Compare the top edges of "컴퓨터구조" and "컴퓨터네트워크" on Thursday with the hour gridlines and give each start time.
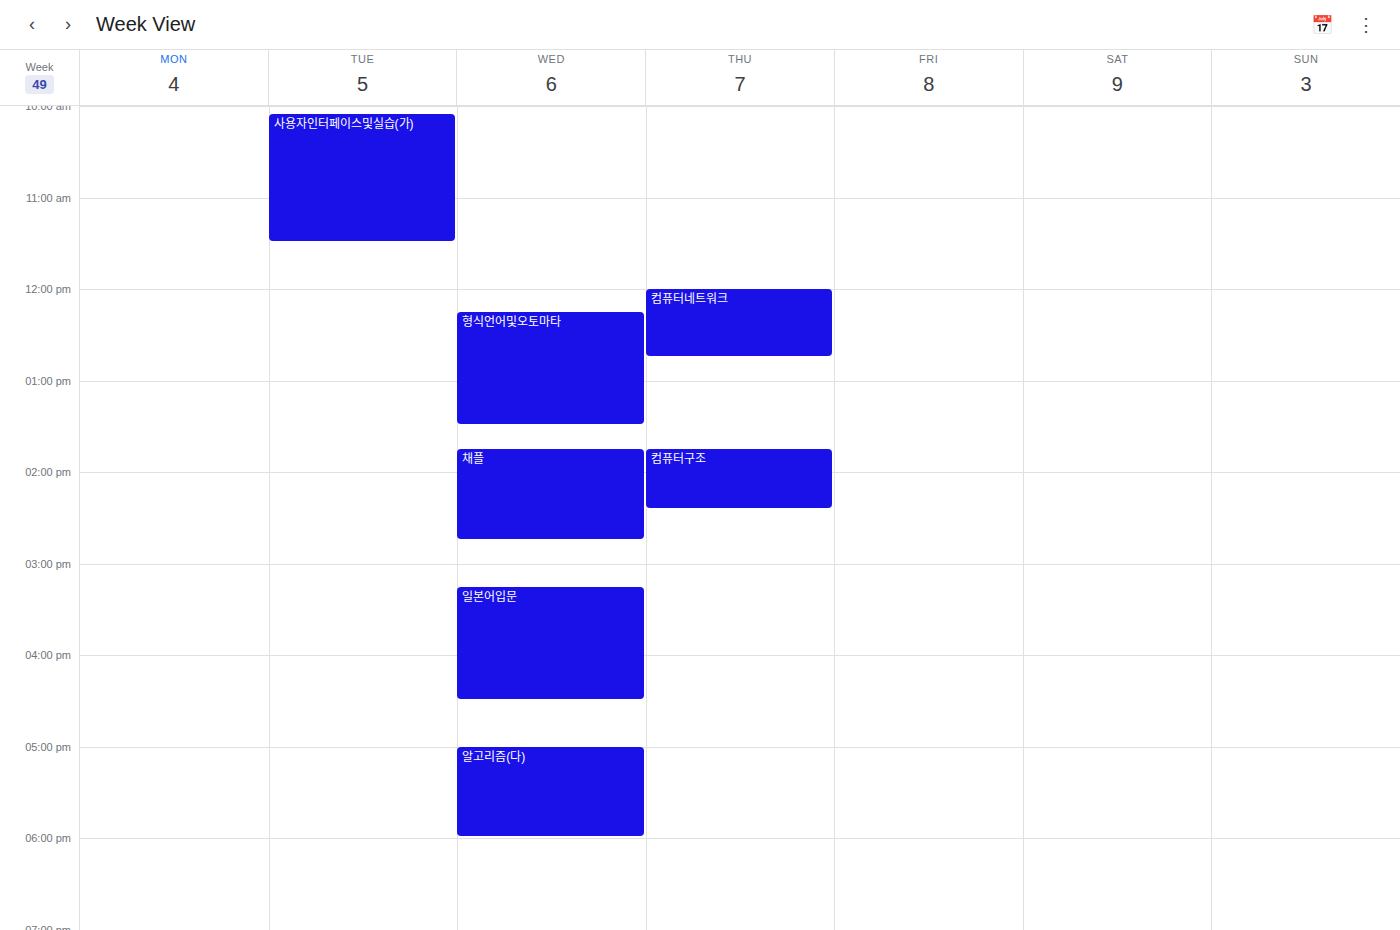
"컴퓨터구조": 1:45 PM, neither: three quarters of the way from the 1 PM line to the 2 PM line. "컴퓨터네트워크": 12:00 PM, exactly on the 12 PM line.